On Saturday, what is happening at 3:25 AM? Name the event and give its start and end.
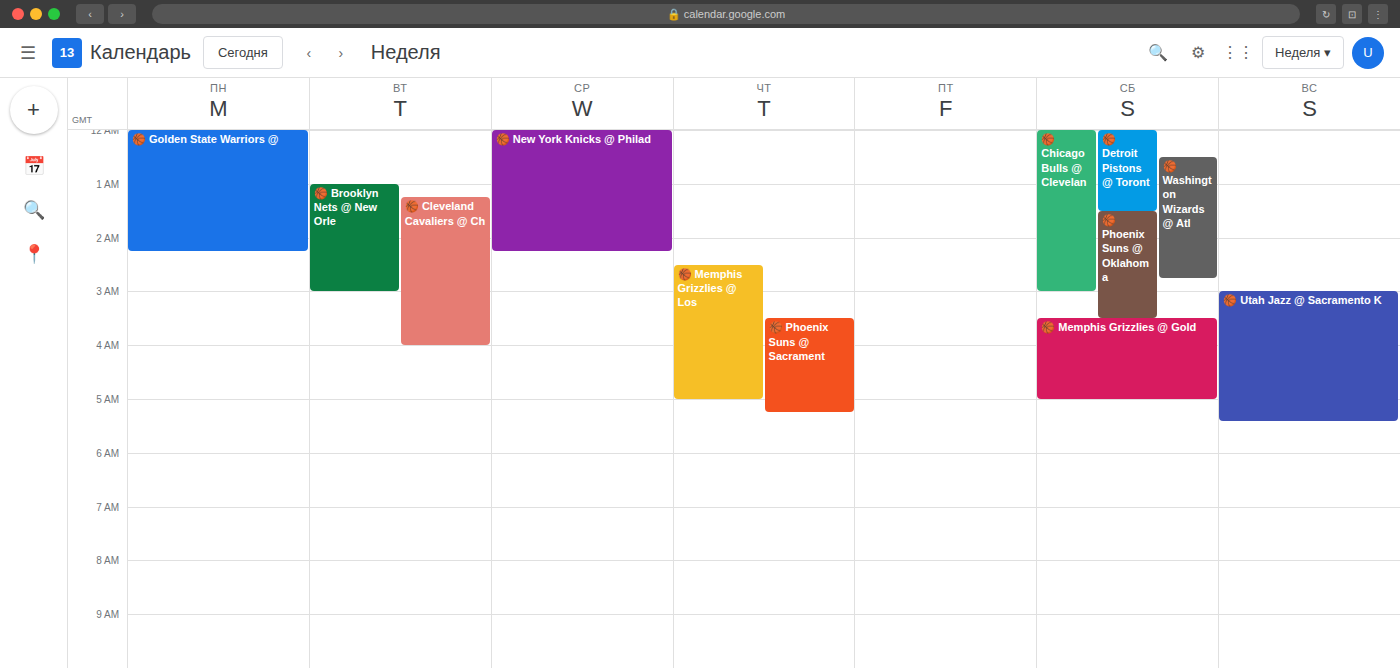
"🏀 Phoenix Suns @ Oklahoma", 1:30 AM to 3:30 AM